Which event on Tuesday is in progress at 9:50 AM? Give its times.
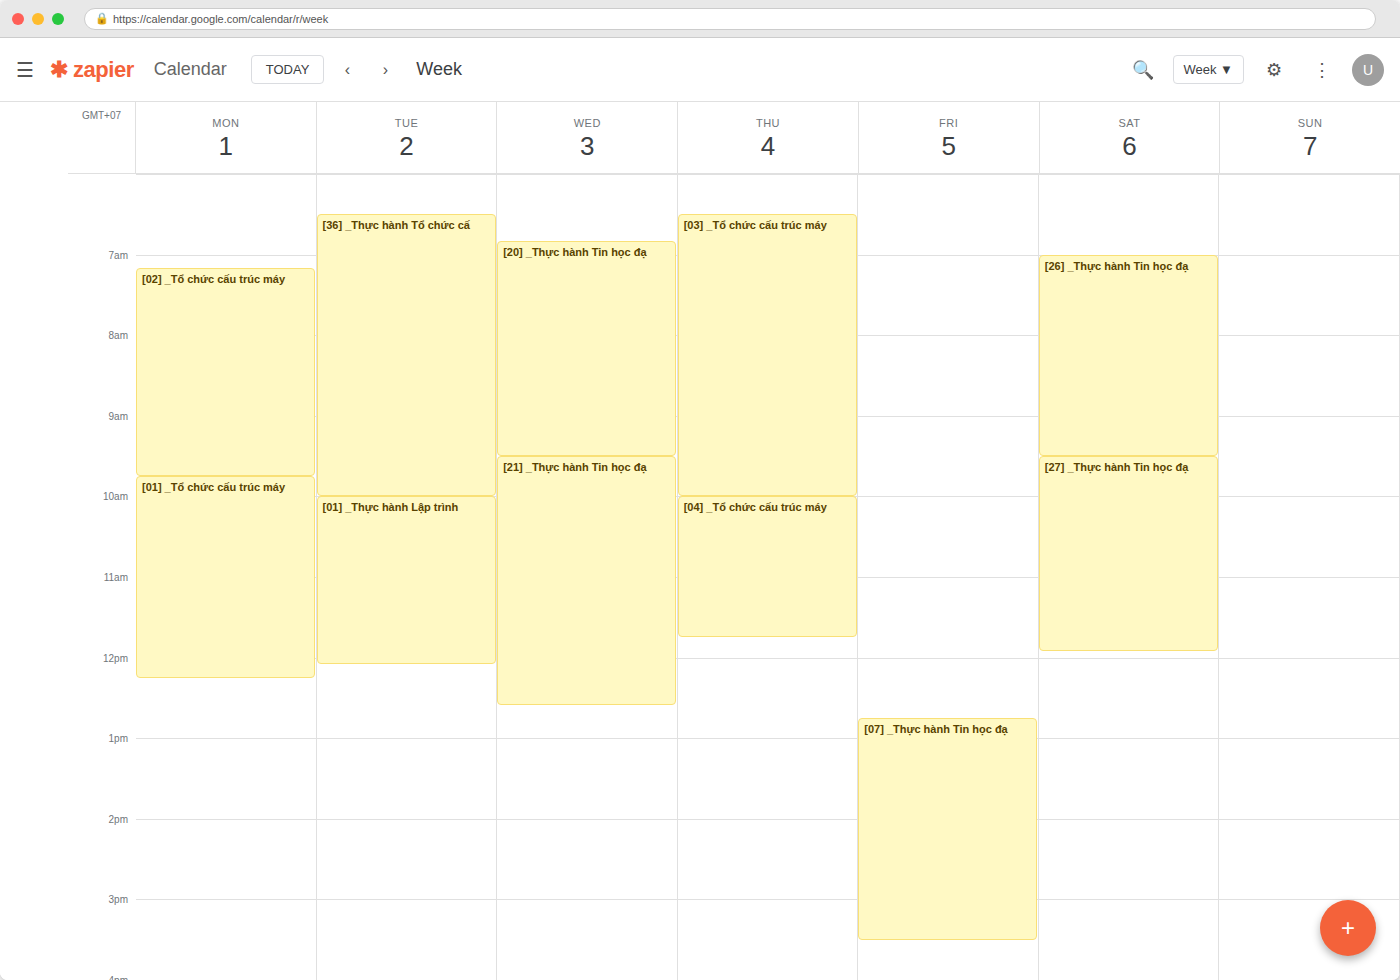
"[36] _Thực hành Tổ chức cấ", 6:30 AM to 10:00 AM